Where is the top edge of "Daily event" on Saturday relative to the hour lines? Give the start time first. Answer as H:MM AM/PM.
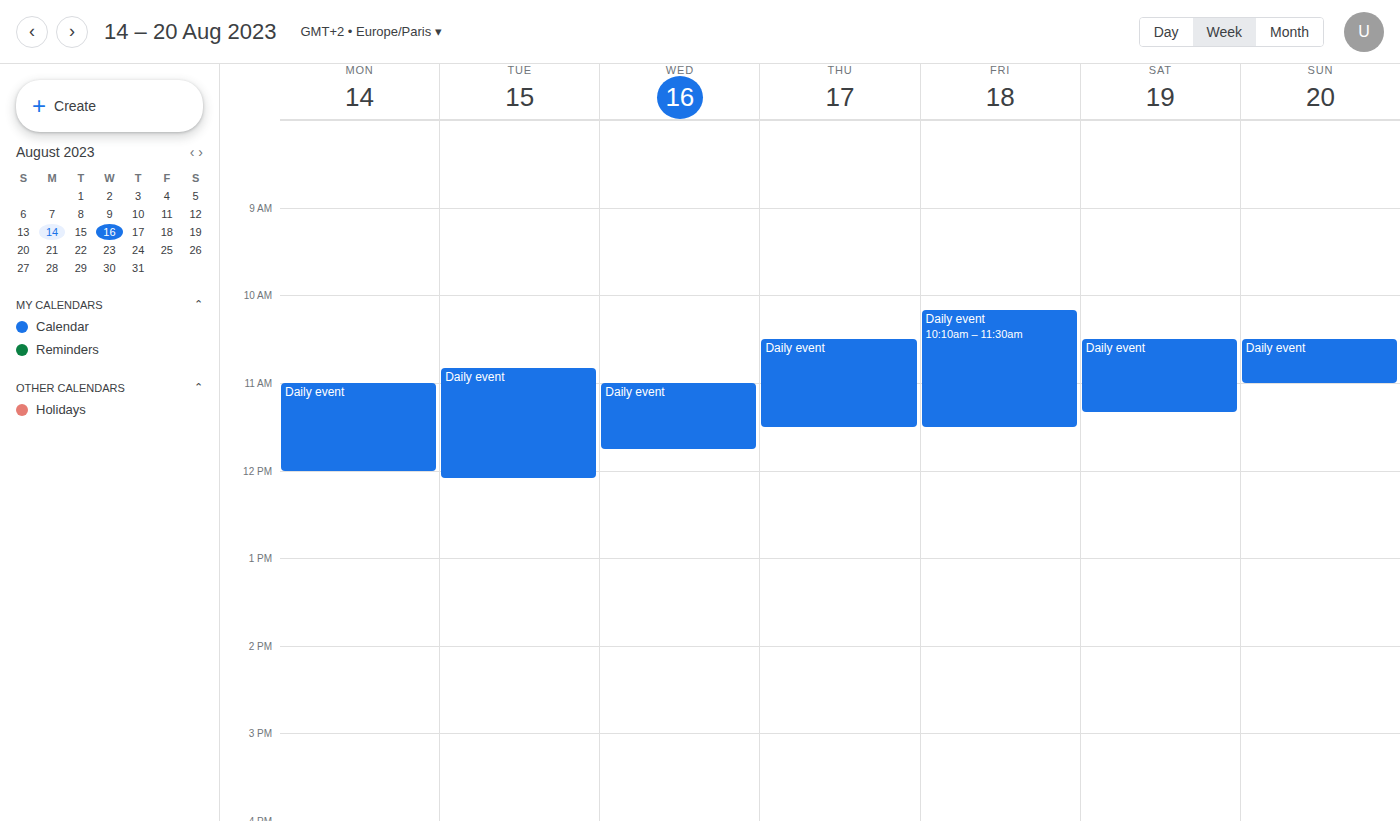
10:30 AM -- halfway between the 10 AM and 11 AM lines.